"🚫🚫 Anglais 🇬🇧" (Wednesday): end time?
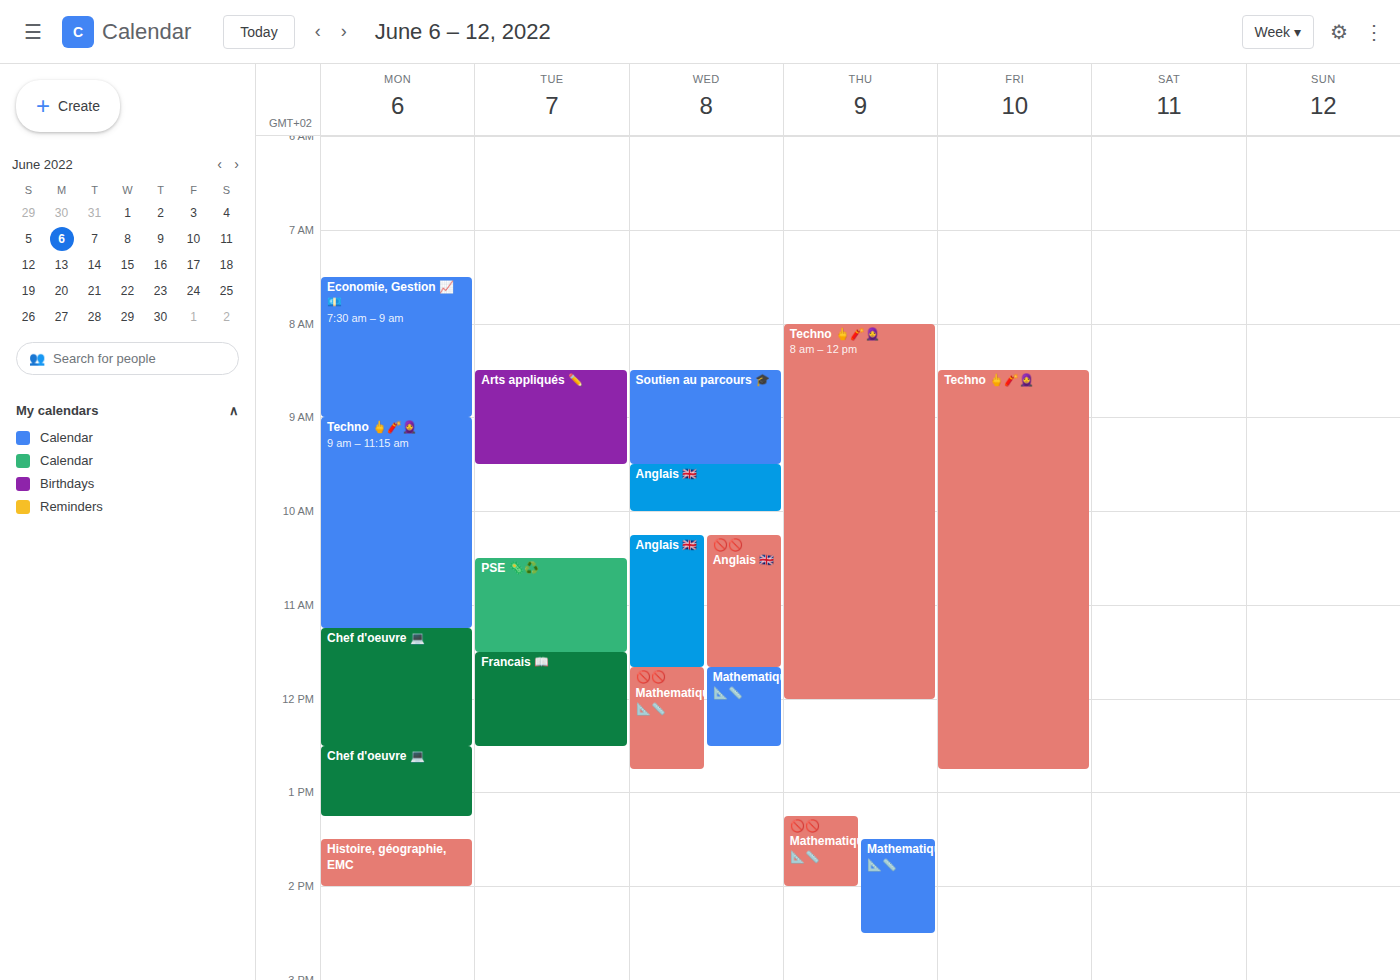
11:40 AM